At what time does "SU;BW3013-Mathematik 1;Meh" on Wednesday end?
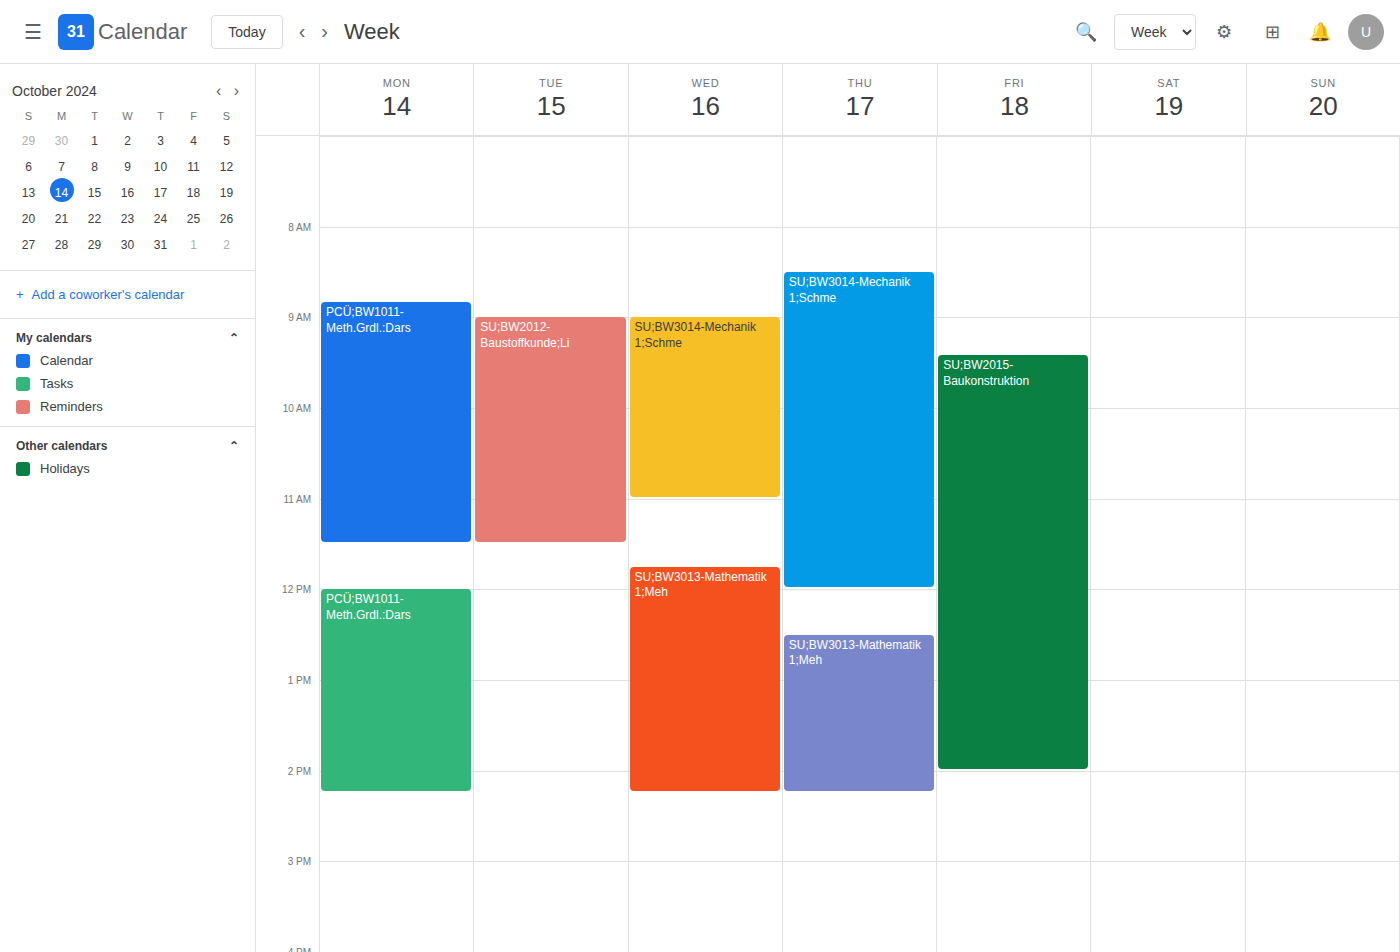
2:15 PM